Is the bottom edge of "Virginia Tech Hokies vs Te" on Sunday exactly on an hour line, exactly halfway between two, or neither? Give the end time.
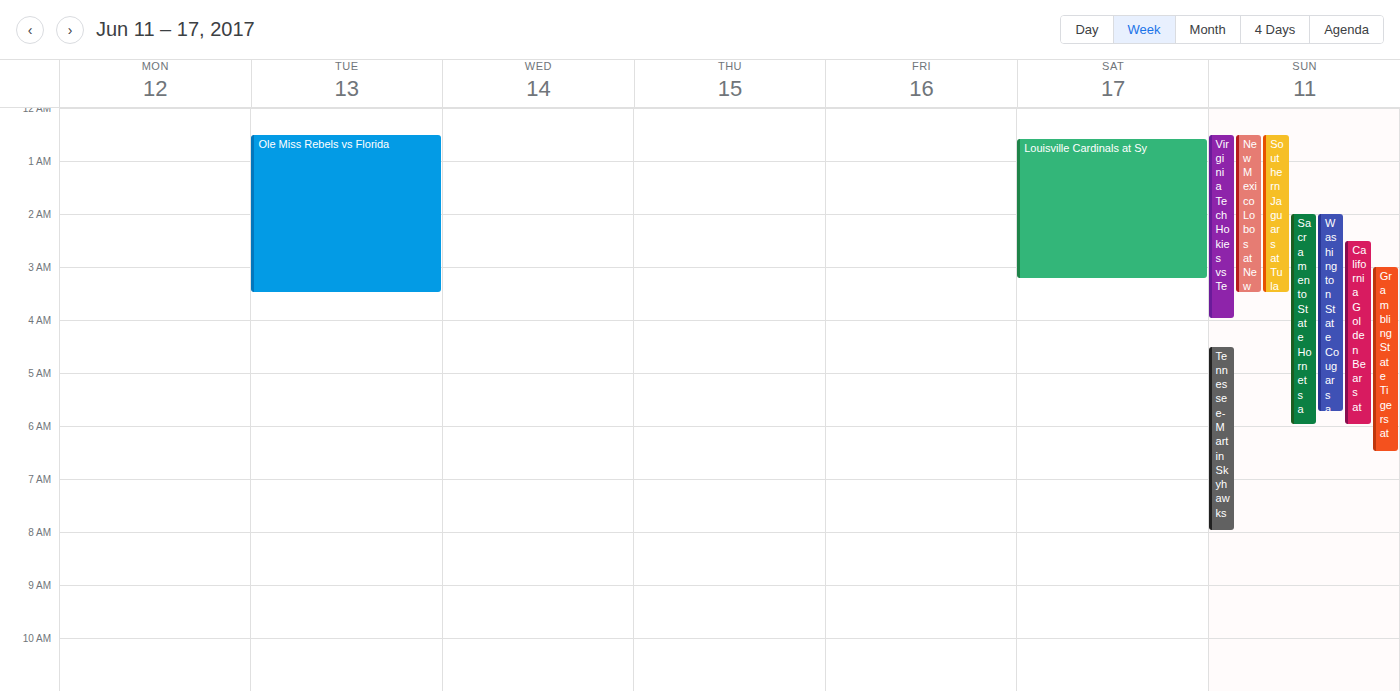
4:00 AM -- exactly on the 4 AM line.